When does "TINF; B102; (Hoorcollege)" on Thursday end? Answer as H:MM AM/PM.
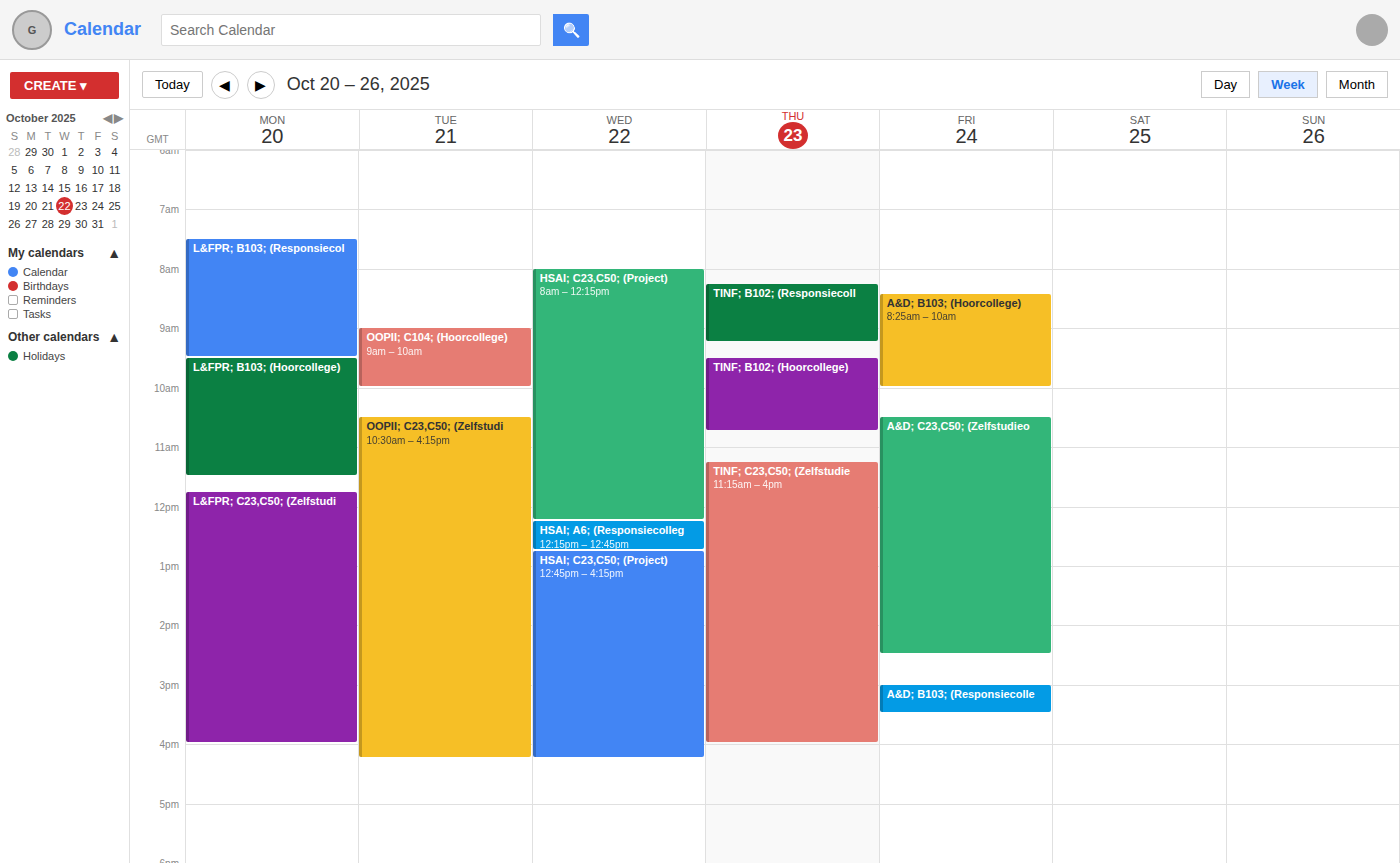
10:45 AM